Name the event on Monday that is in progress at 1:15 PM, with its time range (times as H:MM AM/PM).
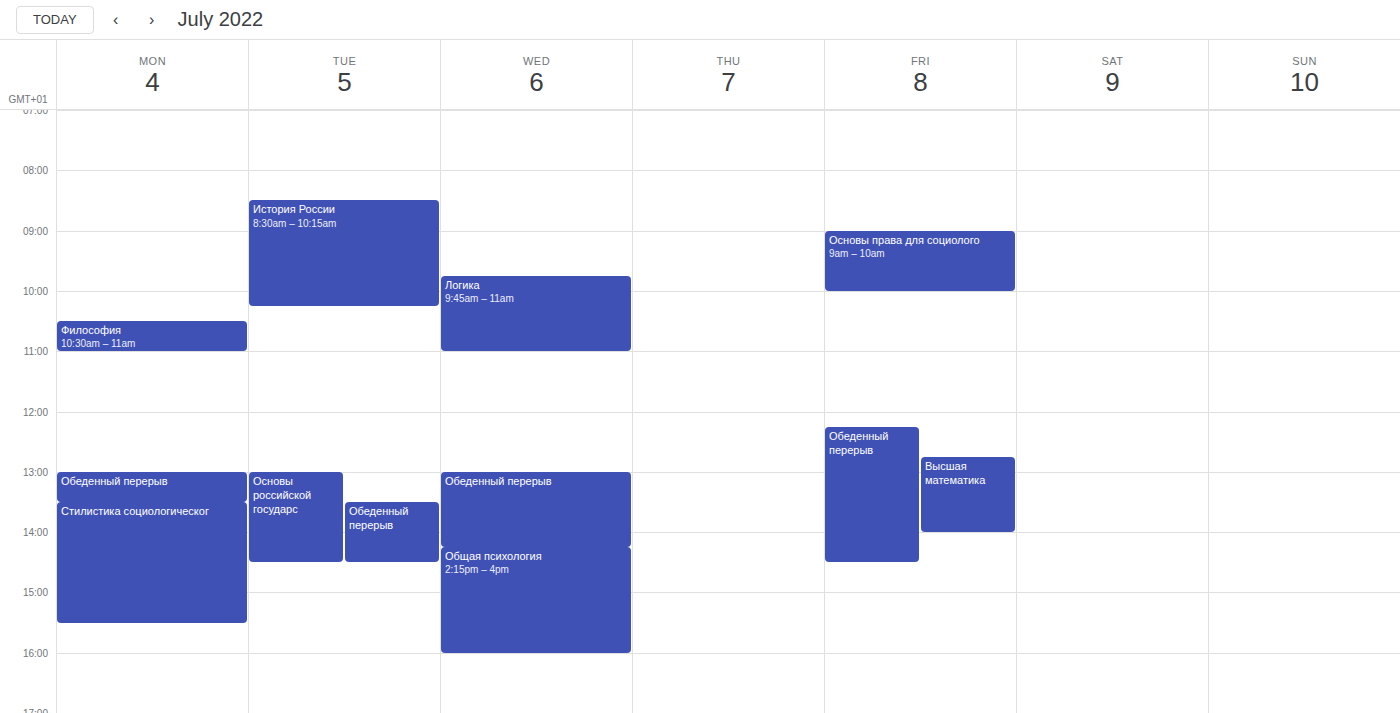
"Обеденный перерыв", 1:00 PM to 1:30 PM